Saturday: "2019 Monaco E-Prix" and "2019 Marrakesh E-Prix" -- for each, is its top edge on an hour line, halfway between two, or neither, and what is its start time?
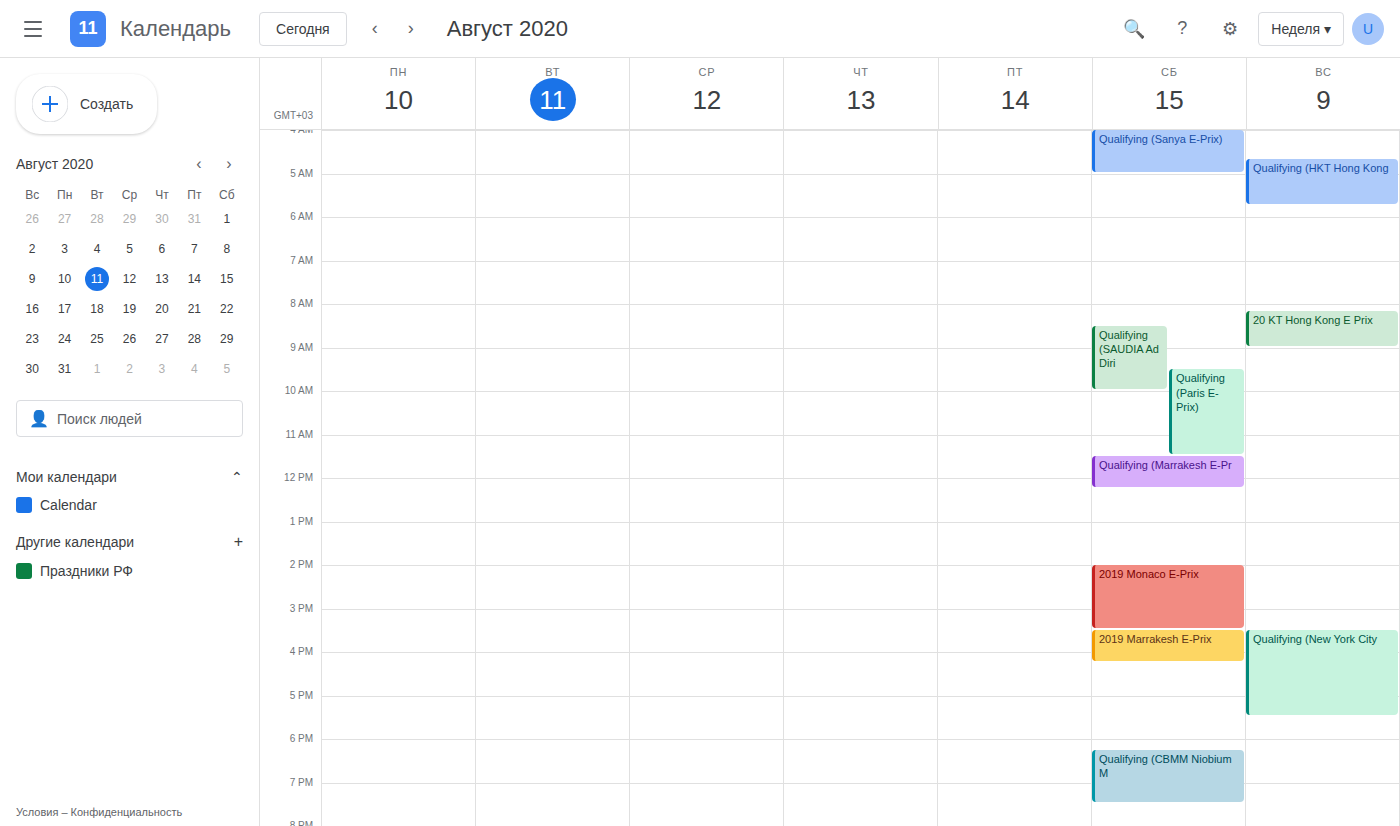
"2019 Monaco E-Prix": 2:00 PM, exactly on the 2 PM line. "2019 Marrakesh E-Prix": 3:30 PM, halfway between the 3 PM and 4 PM lines.